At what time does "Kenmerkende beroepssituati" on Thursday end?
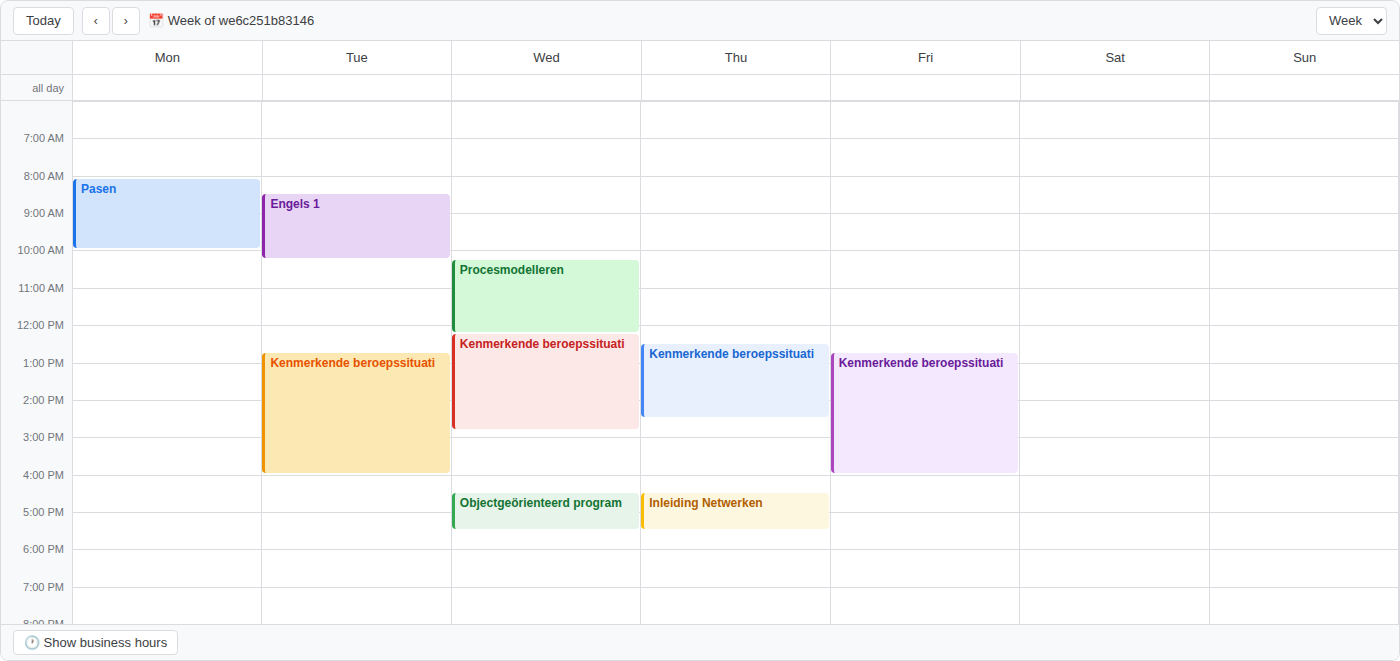
2:30 PM